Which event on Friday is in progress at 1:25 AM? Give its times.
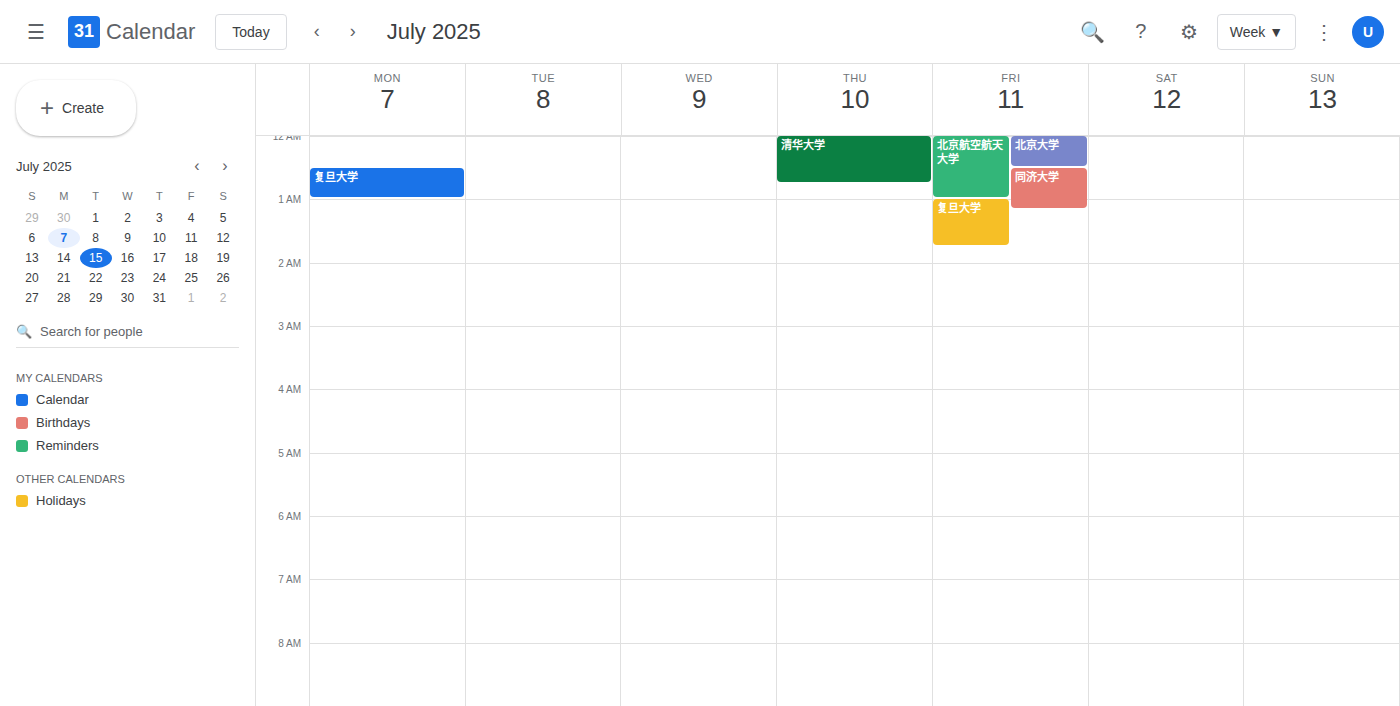
"复旦大学", 1:00 AM to 1:45 AM